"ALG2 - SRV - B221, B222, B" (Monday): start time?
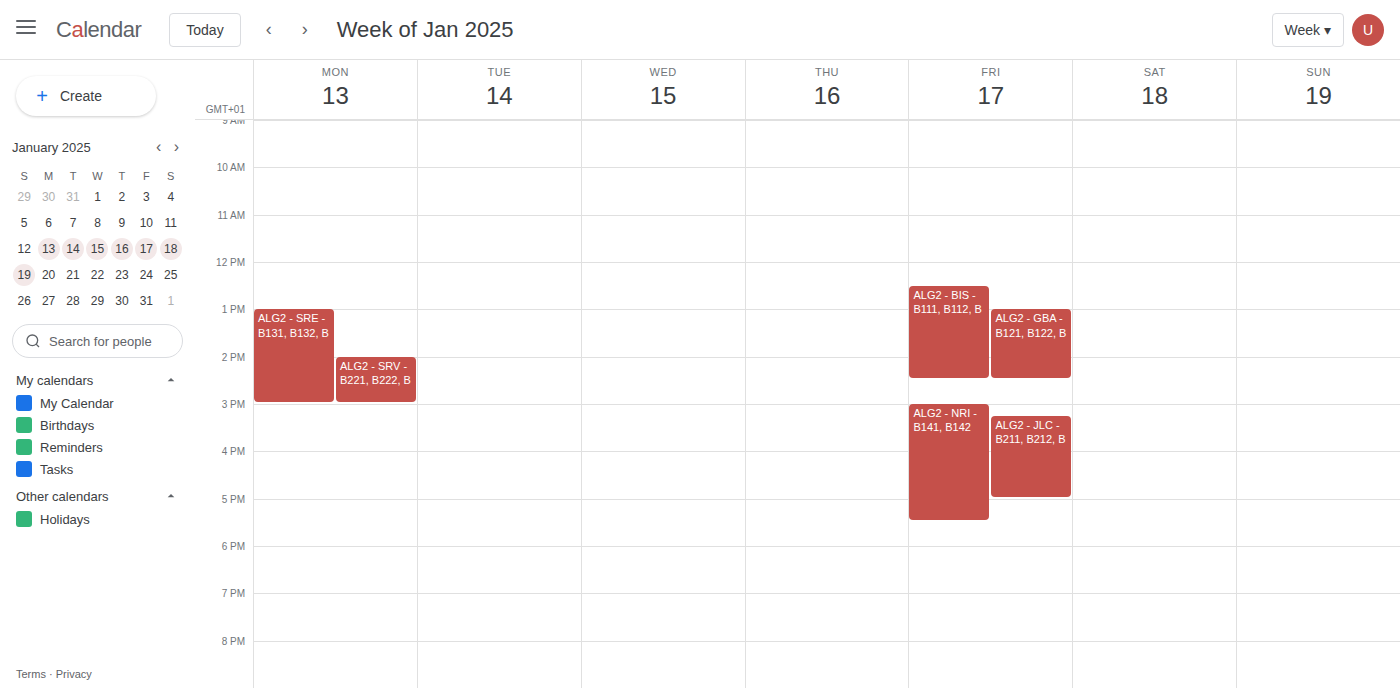
2:00 PM